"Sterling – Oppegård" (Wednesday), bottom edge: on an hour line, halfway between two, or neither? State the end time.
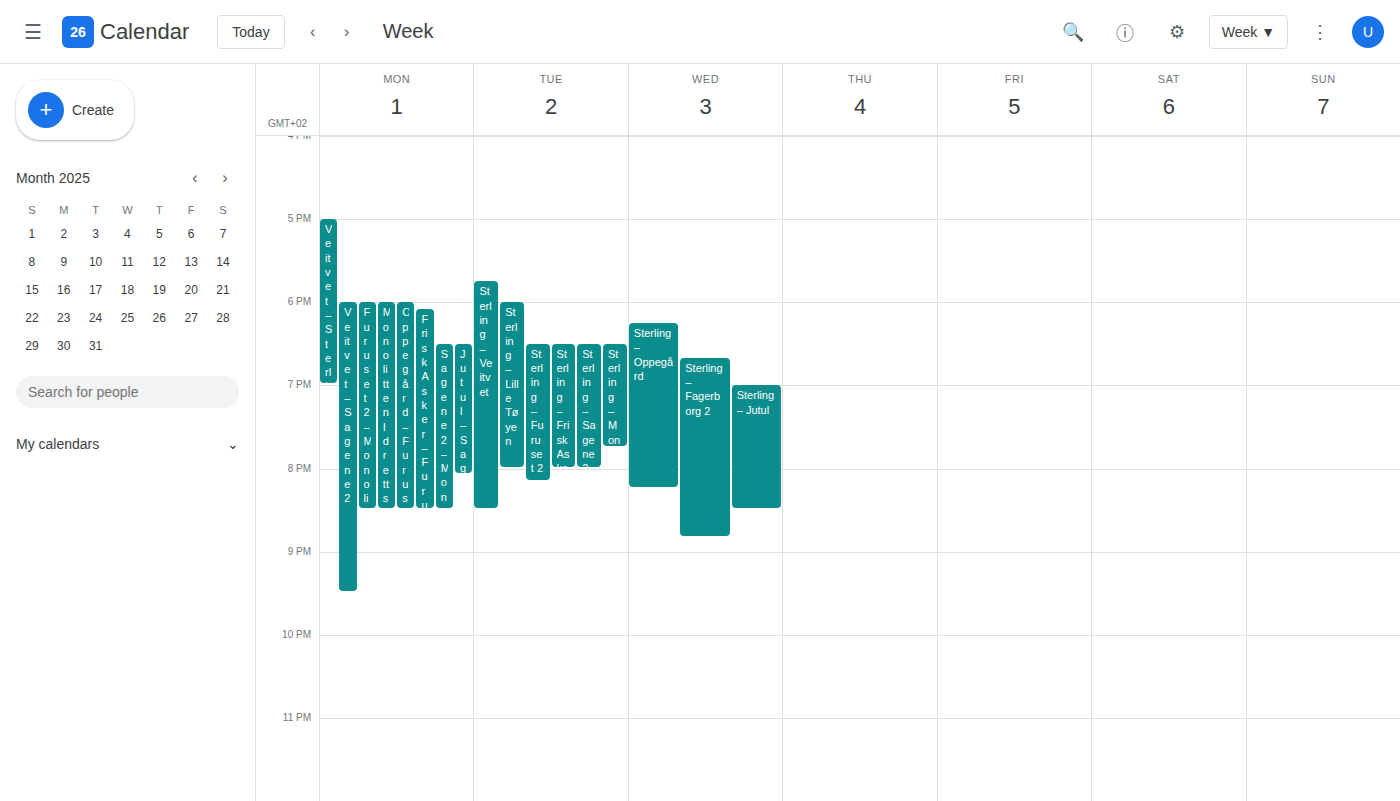
20:15 -- neither: a quarter of the way from the 20:00 line to the 21:00 line.